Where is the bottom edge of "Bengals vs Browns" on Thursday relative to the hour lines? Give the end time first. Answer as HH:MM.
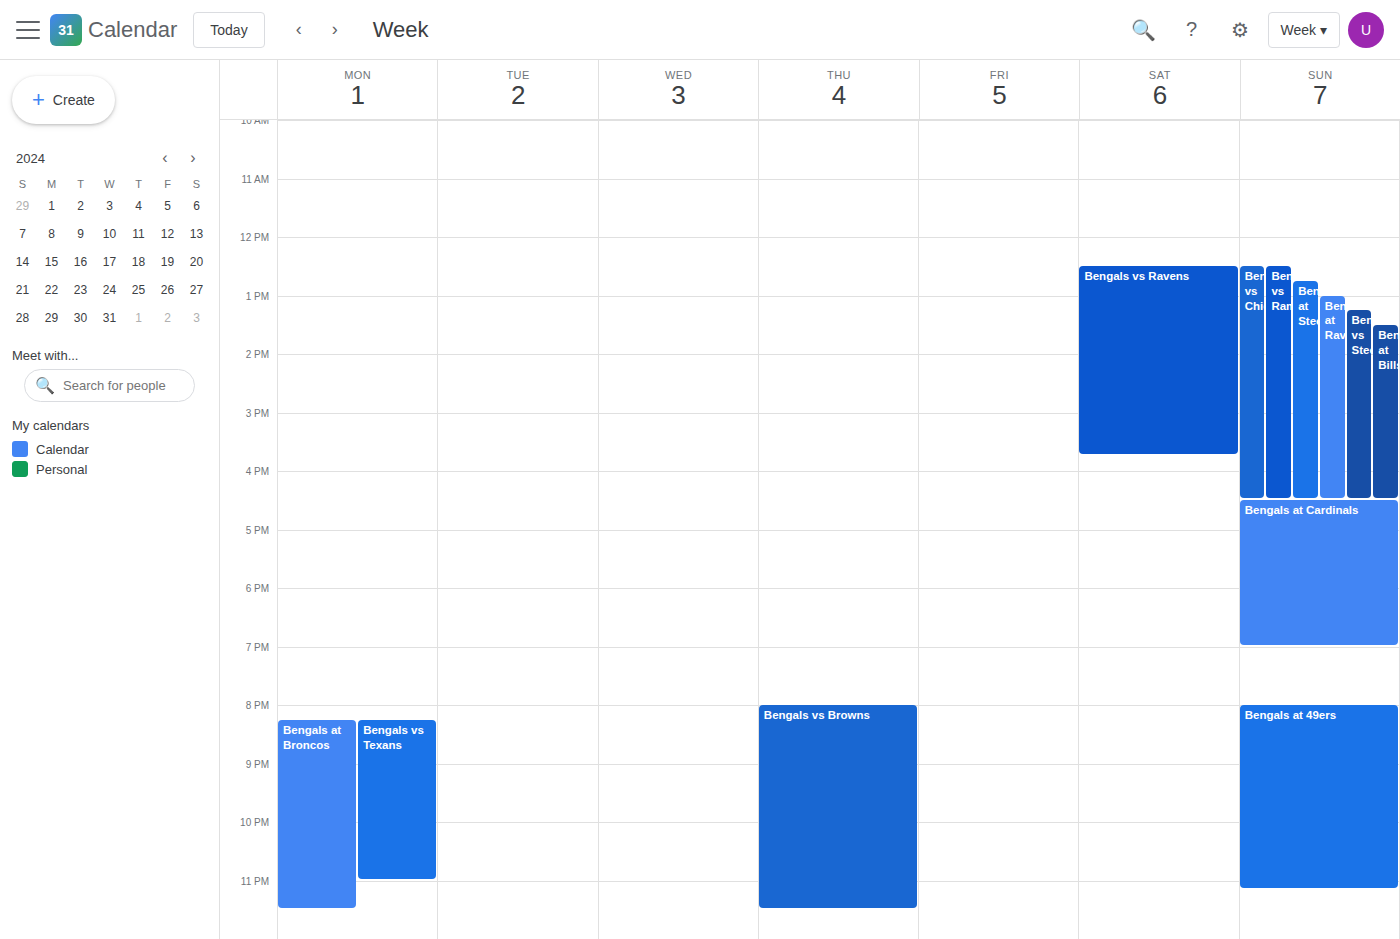
23:30 -- halfway between the 23:00 and 24:00 lines.